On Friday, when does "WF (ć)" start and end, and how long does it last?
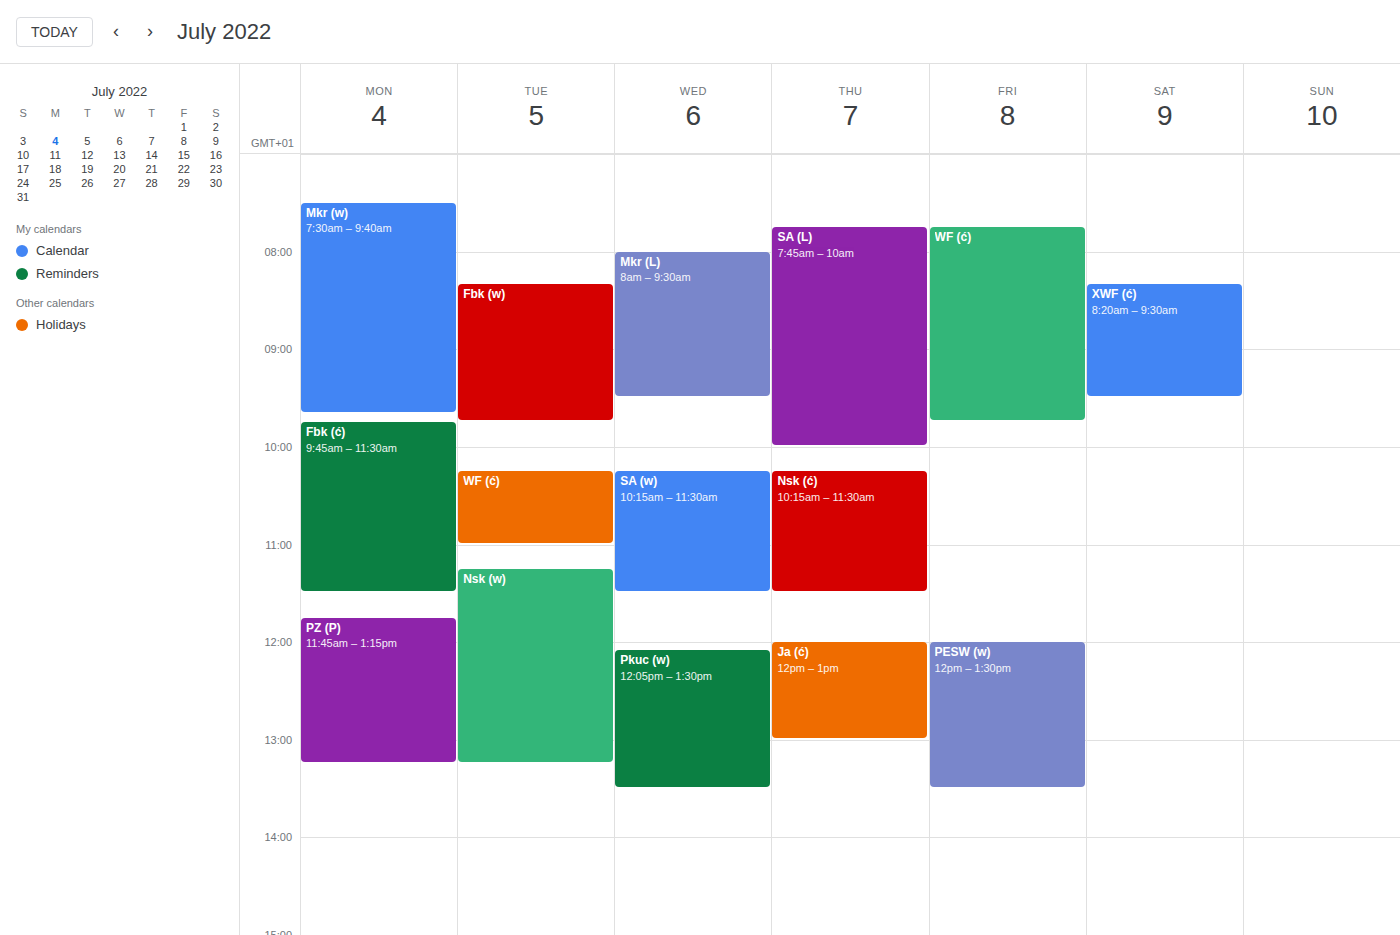
7:45 AM to 9:45 AM, 2 hours